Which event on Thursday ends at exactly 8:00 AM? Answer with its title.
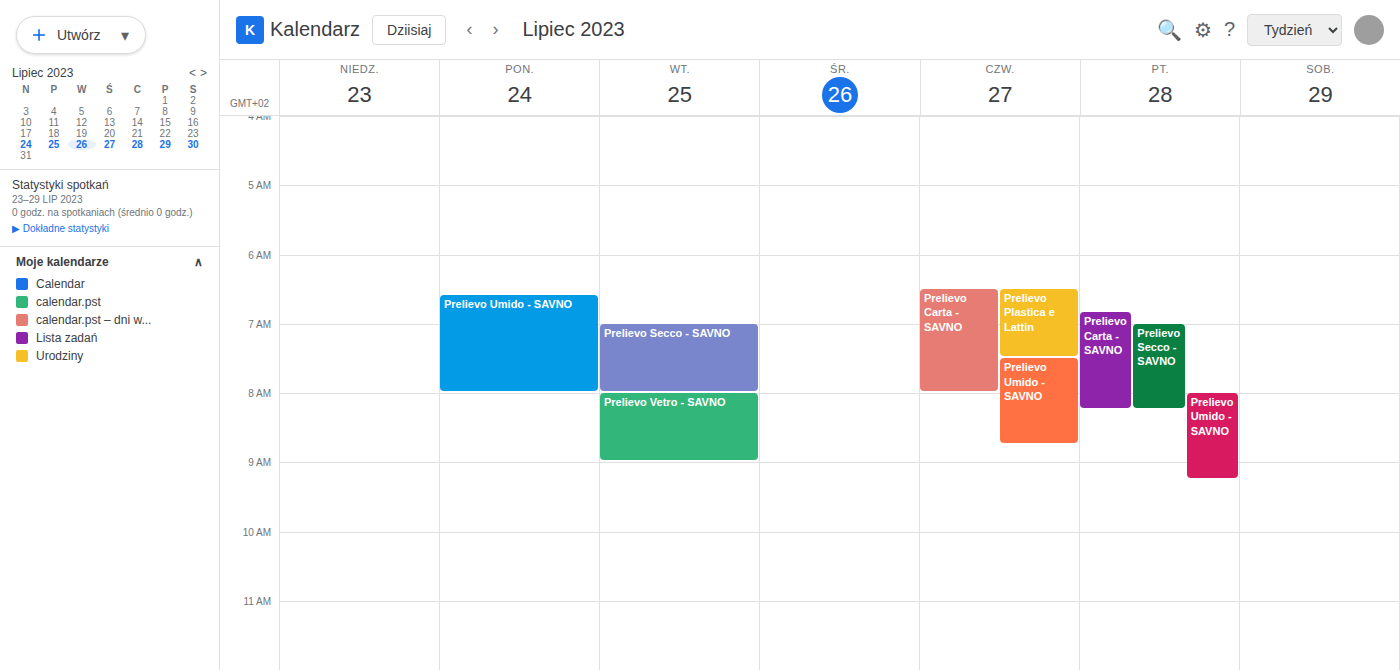
"Prelievo Carta - SAVNO"